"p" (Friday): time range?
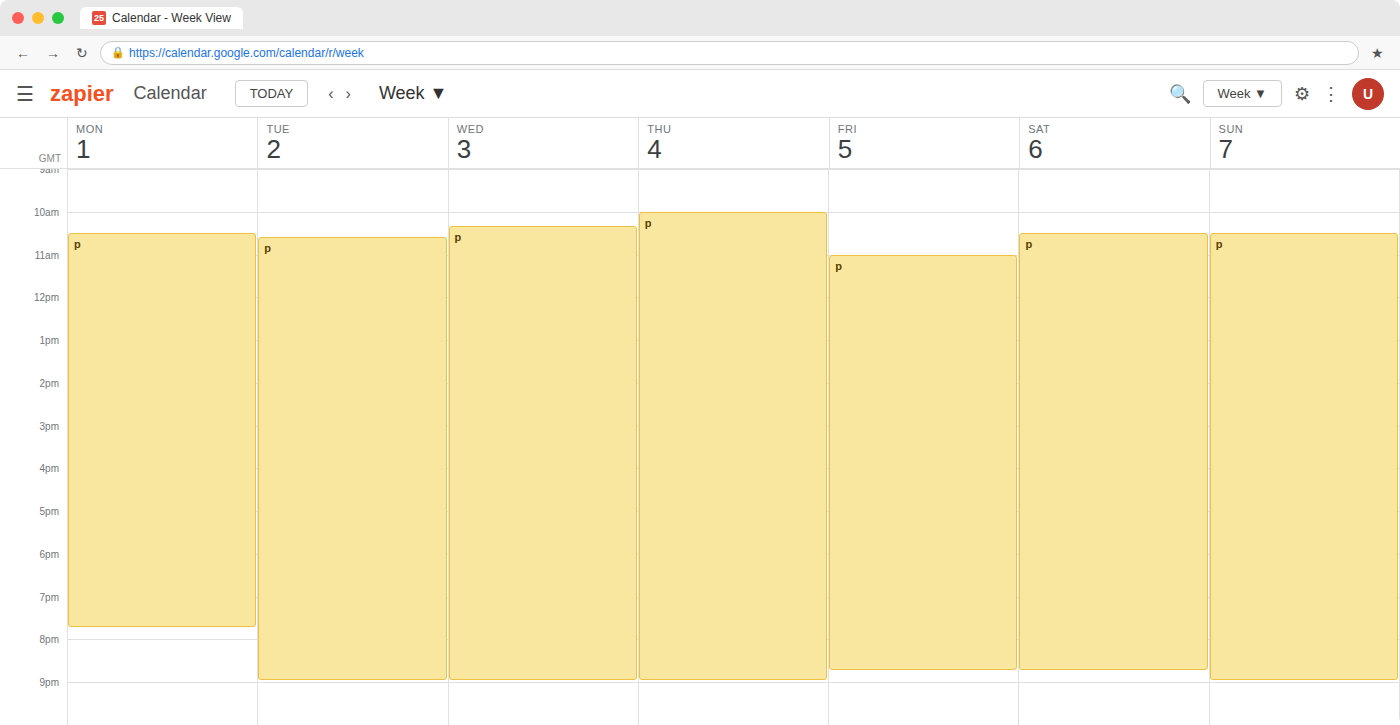
11:00 AM to 8:45 PM